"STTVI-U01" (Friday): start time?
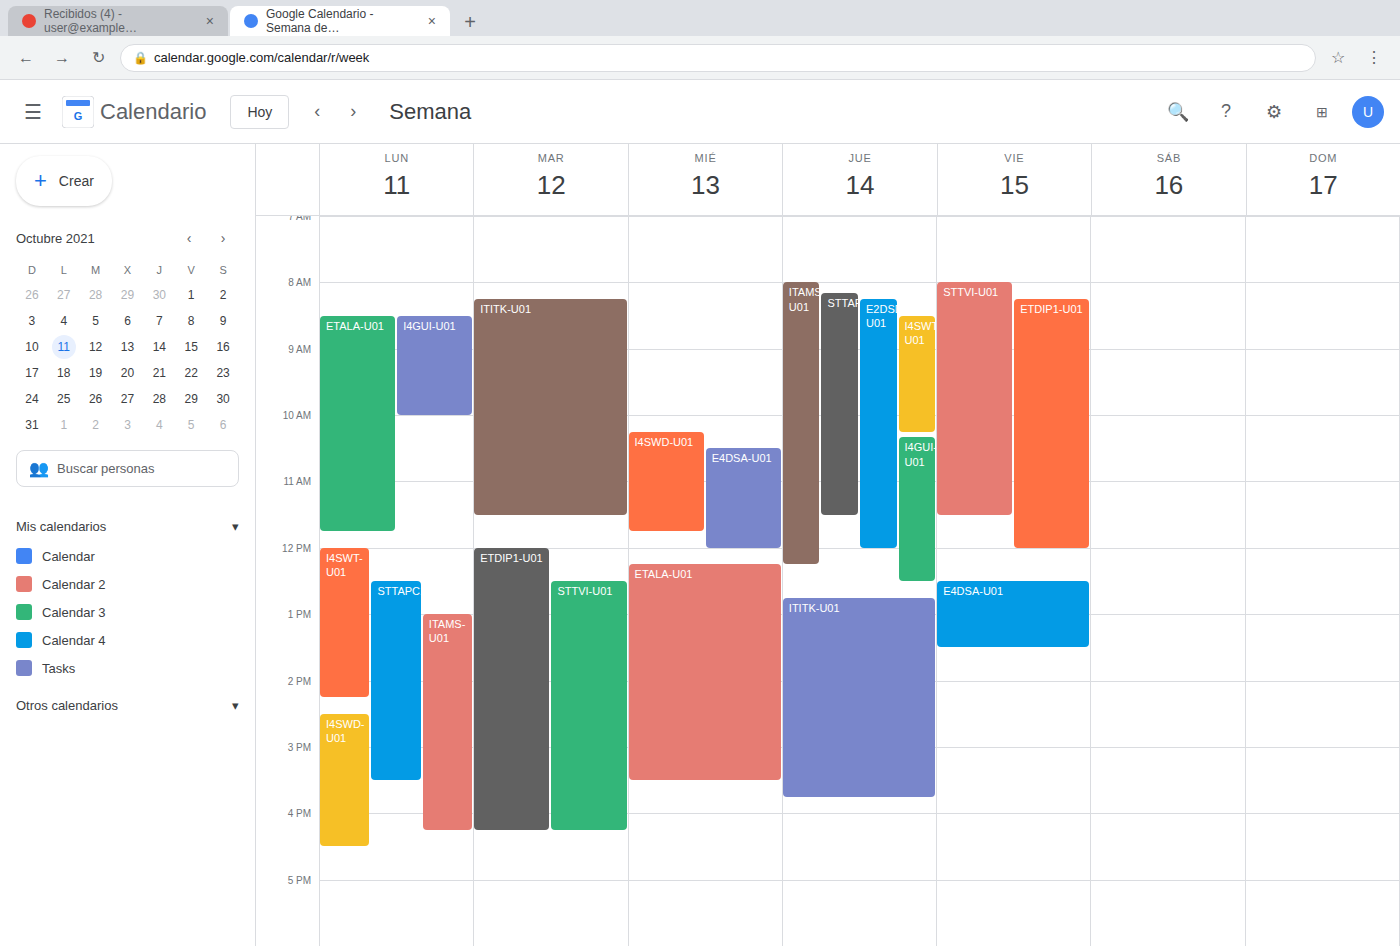
8:00 AM